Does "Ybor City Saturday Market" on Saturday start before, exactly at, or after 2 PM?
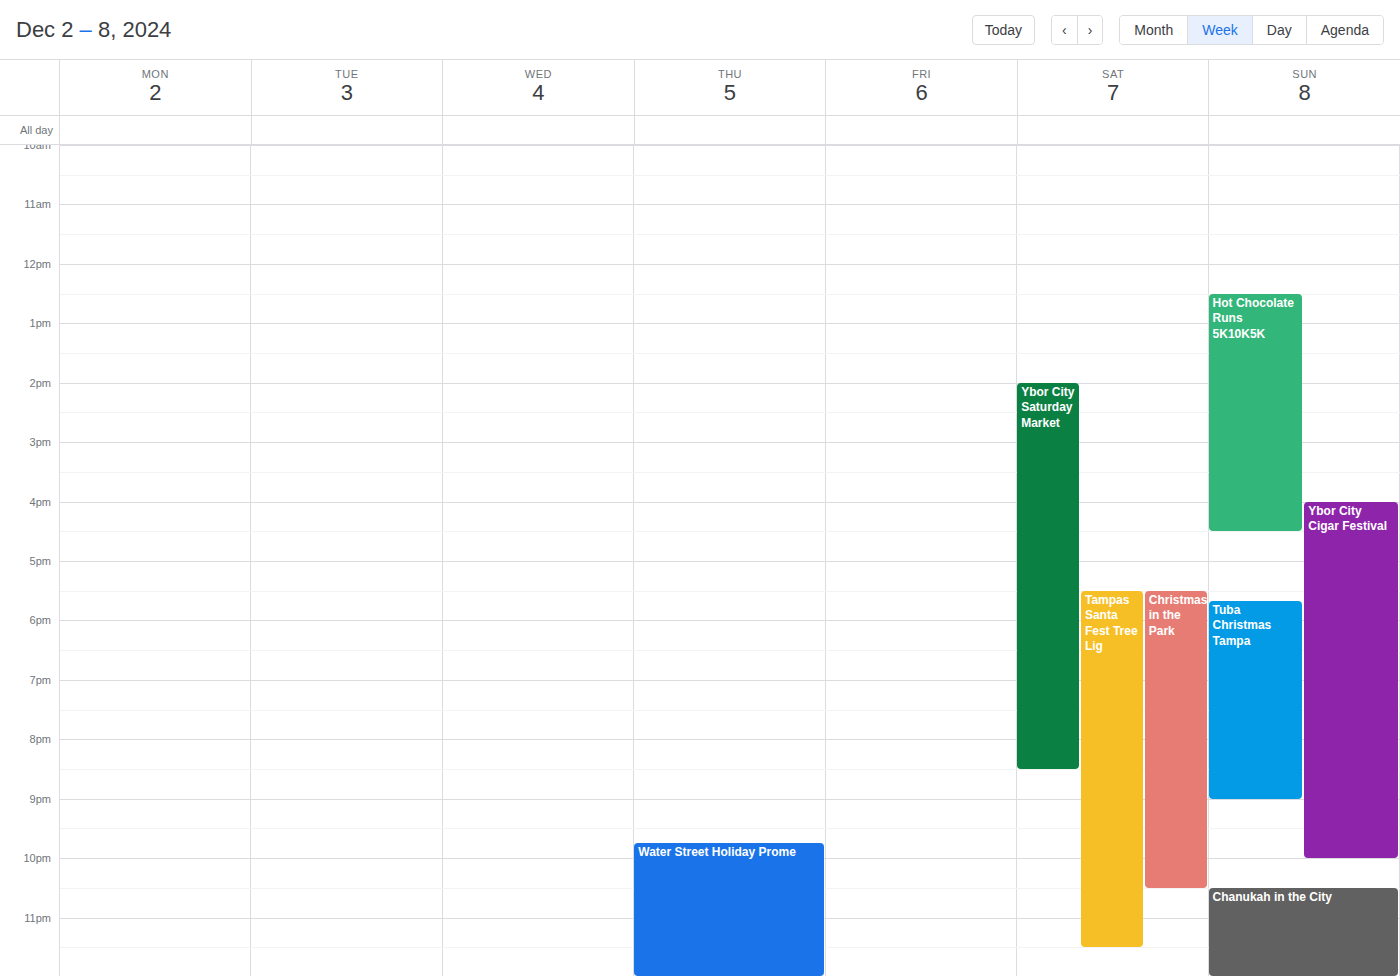
2:00 PM -- exactly at 2 PM, on the 2 PM line.